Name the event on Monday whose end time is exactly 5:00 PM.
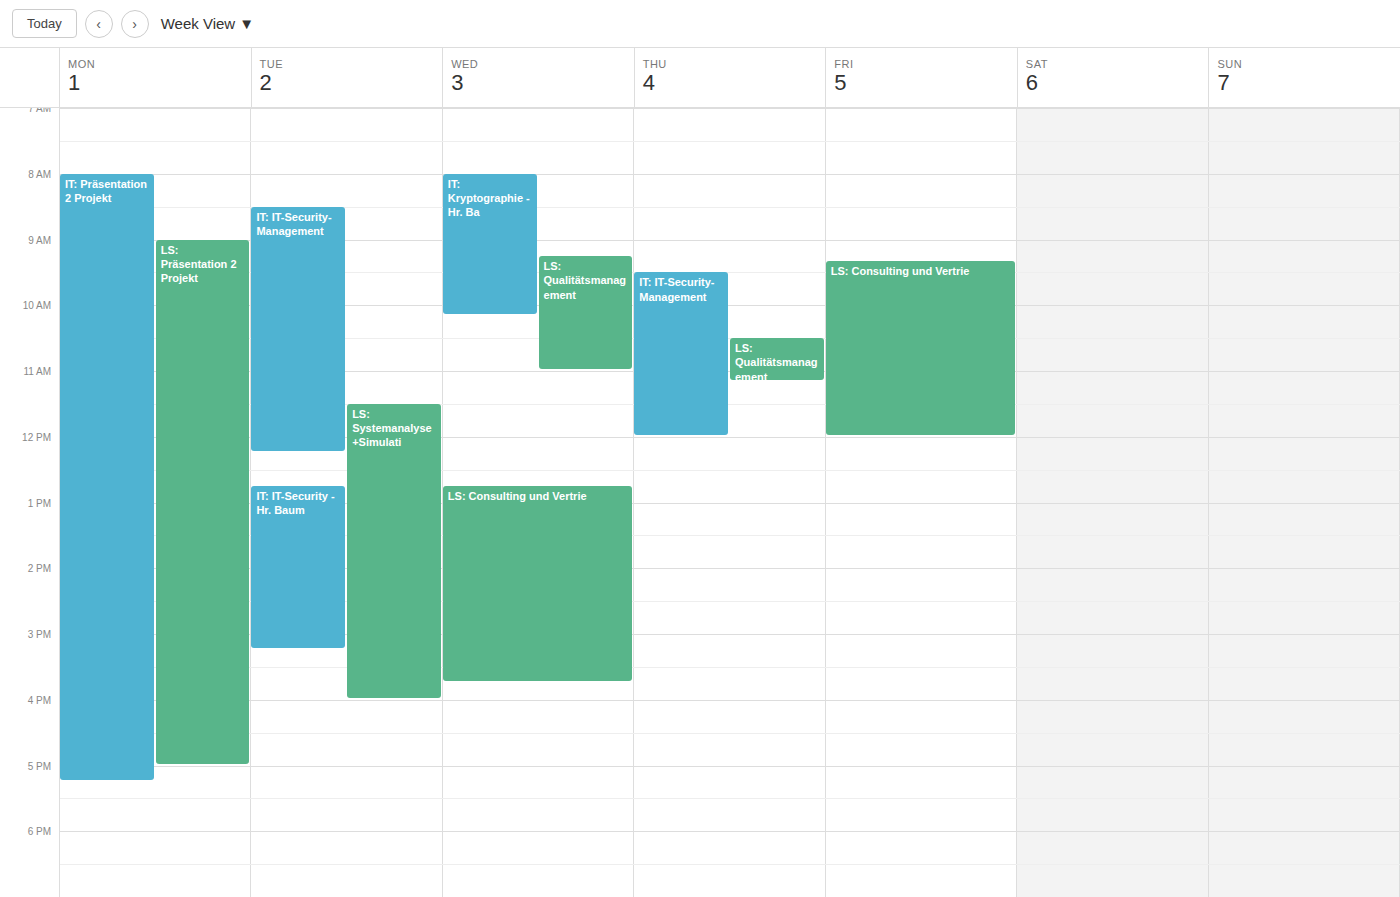
"LS: Präsentation 2 Projekt"